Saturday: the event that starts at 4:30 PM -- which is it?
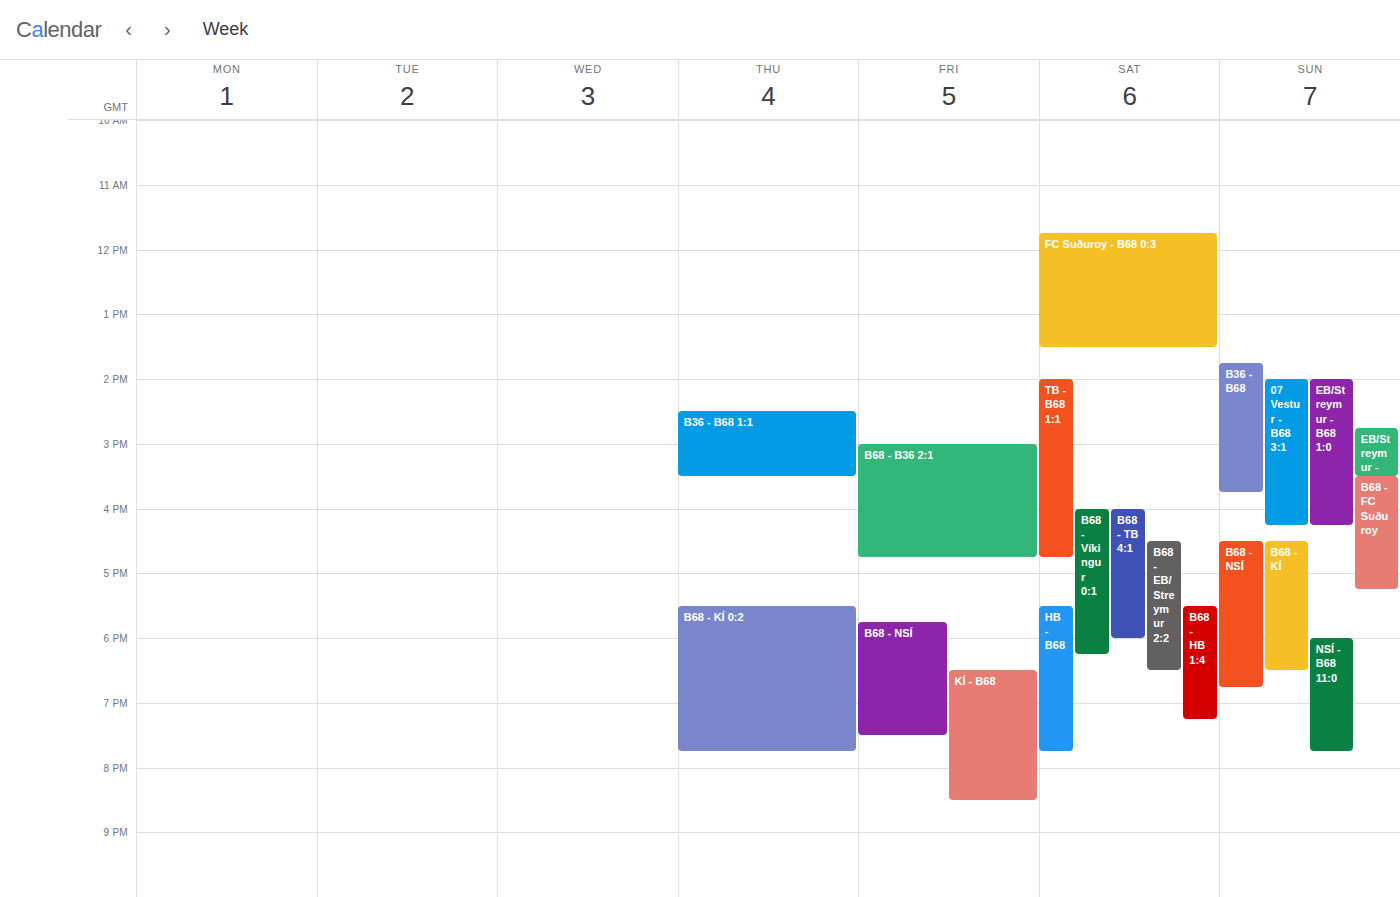
"B68 - EB/Streymur 2:2"